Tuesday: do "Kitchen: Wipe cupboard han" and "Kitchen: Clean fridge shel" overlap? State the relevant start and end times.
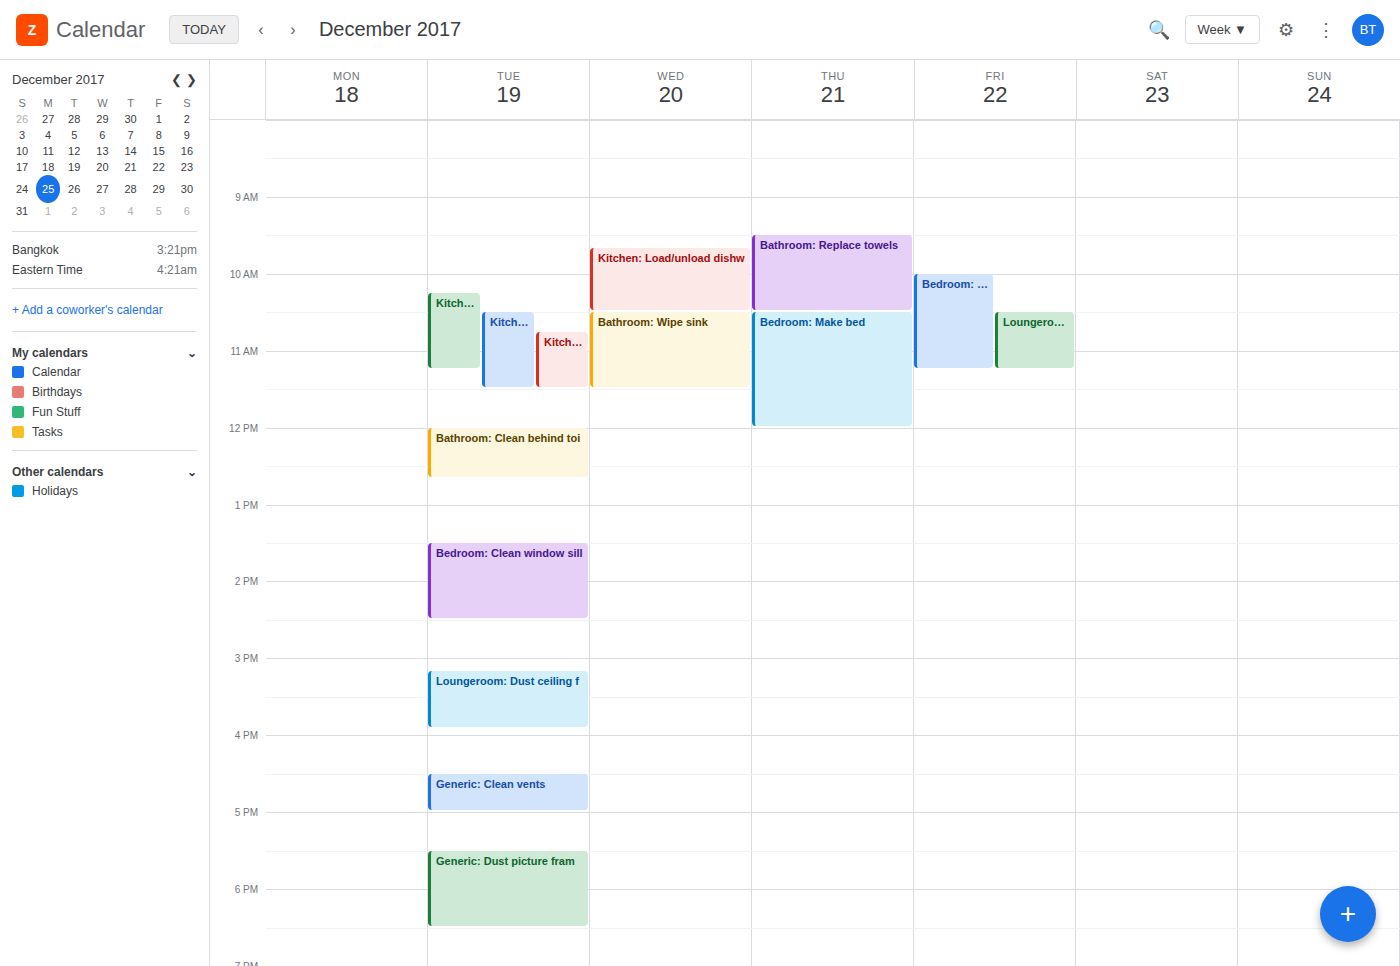
"Kitchen: Wipe cupboard han" starts at 10:45 AM, before "Kitchen: Clean fridge shel" ends at 11:30 AM -- they overlap.